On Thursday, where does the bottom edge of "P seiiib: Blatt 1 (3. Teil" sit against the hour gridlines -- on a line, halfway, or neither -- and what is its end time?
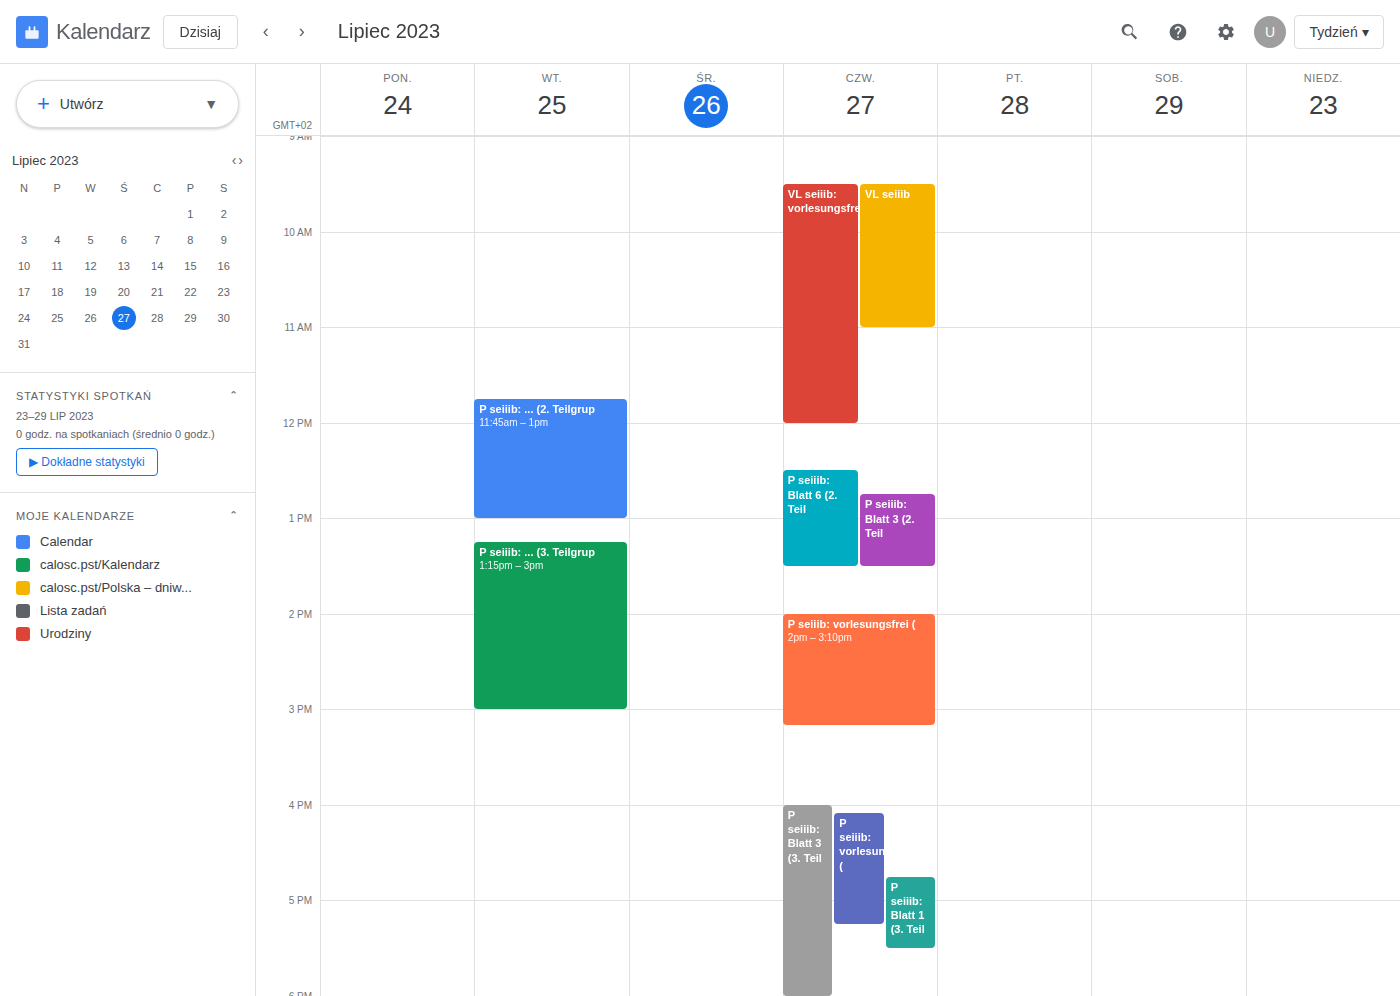
5:30 PM -- halfway between the 5 PM and 6 PM lines.